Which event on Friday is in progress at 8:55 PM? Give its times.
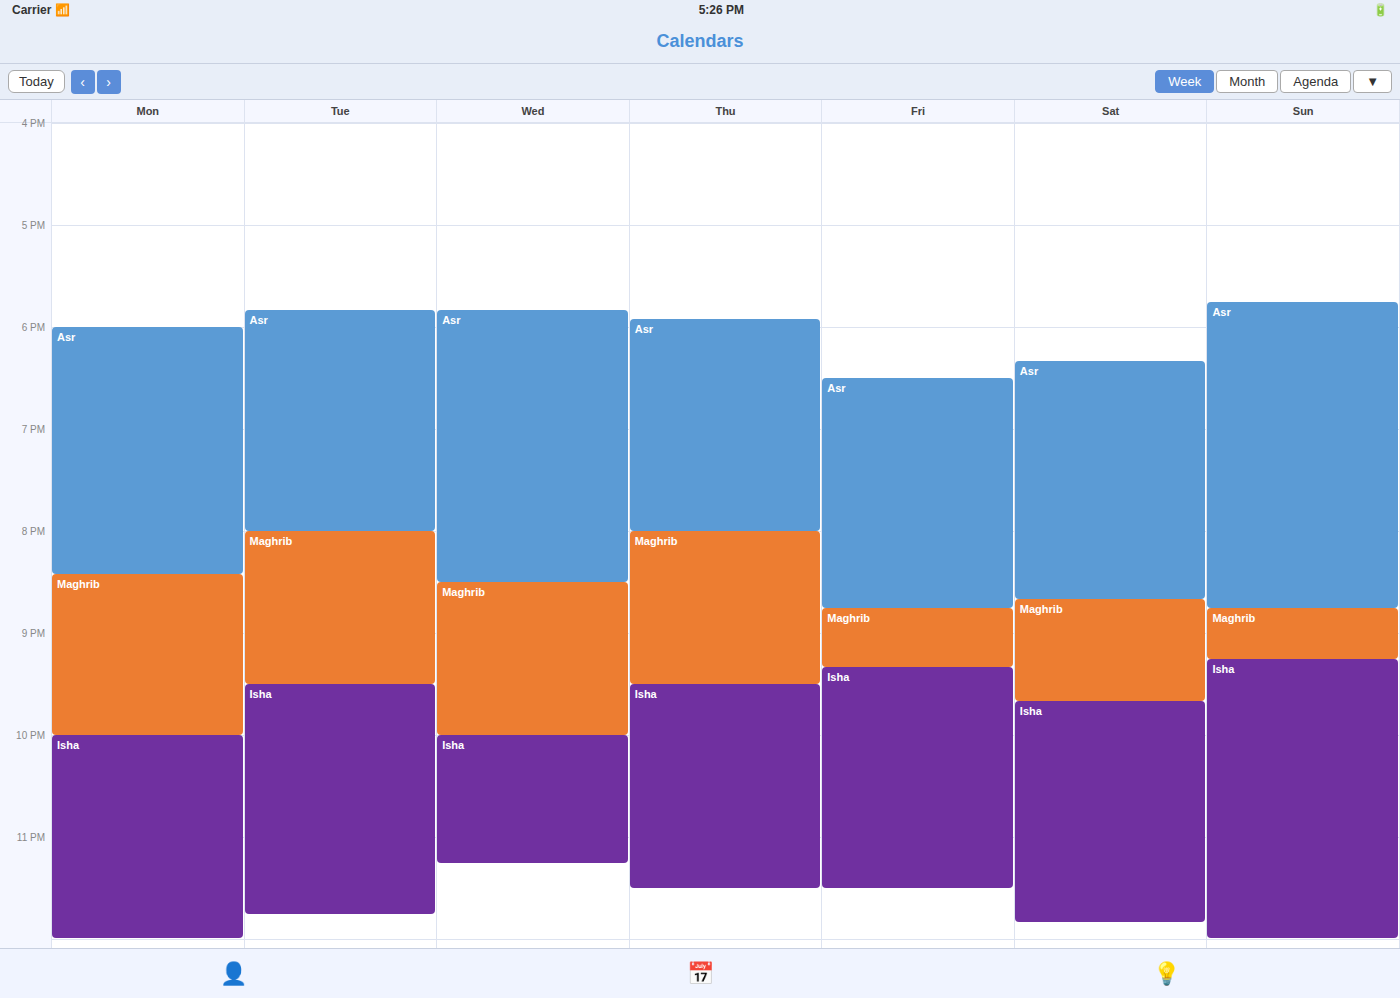
"Maghrib", 8:45 PM to 9:20 PM